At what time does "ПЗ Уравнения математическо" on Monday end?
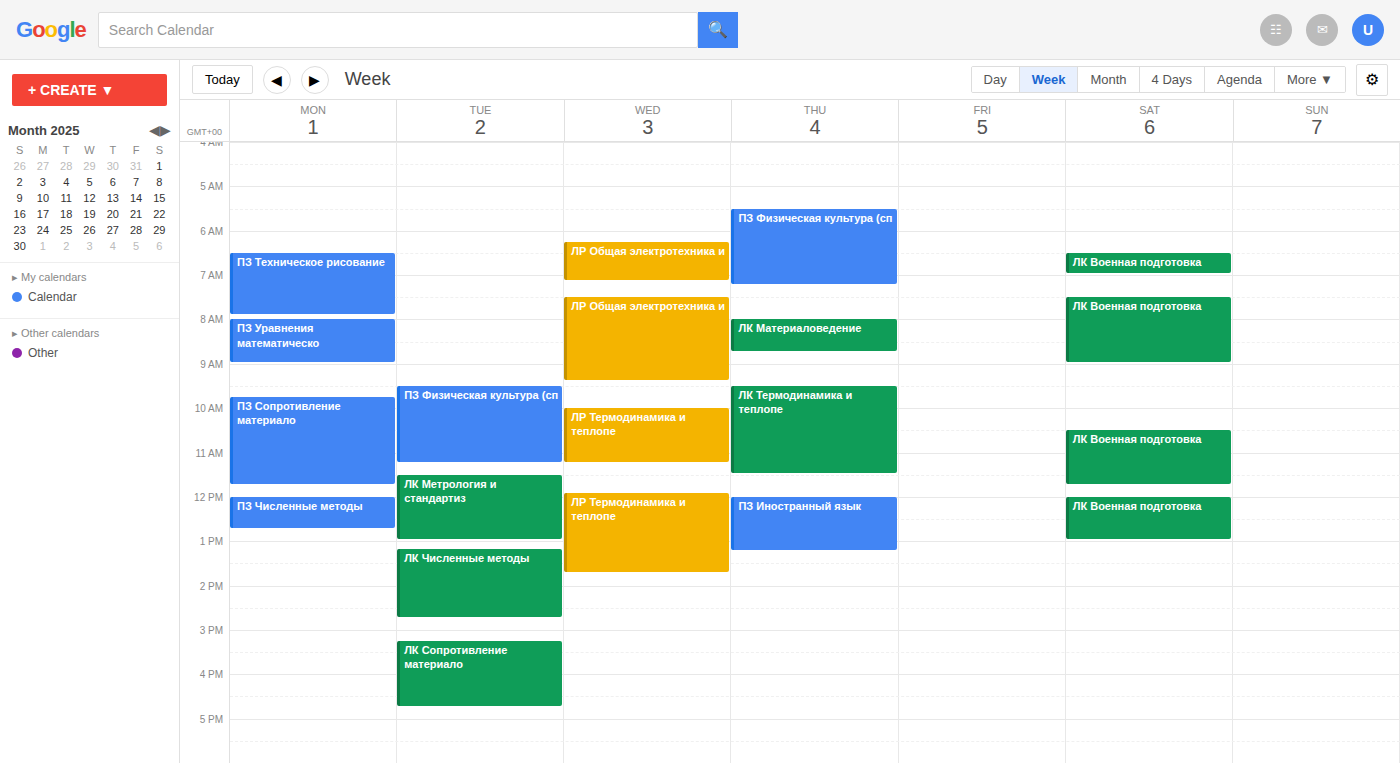
9:00 AM